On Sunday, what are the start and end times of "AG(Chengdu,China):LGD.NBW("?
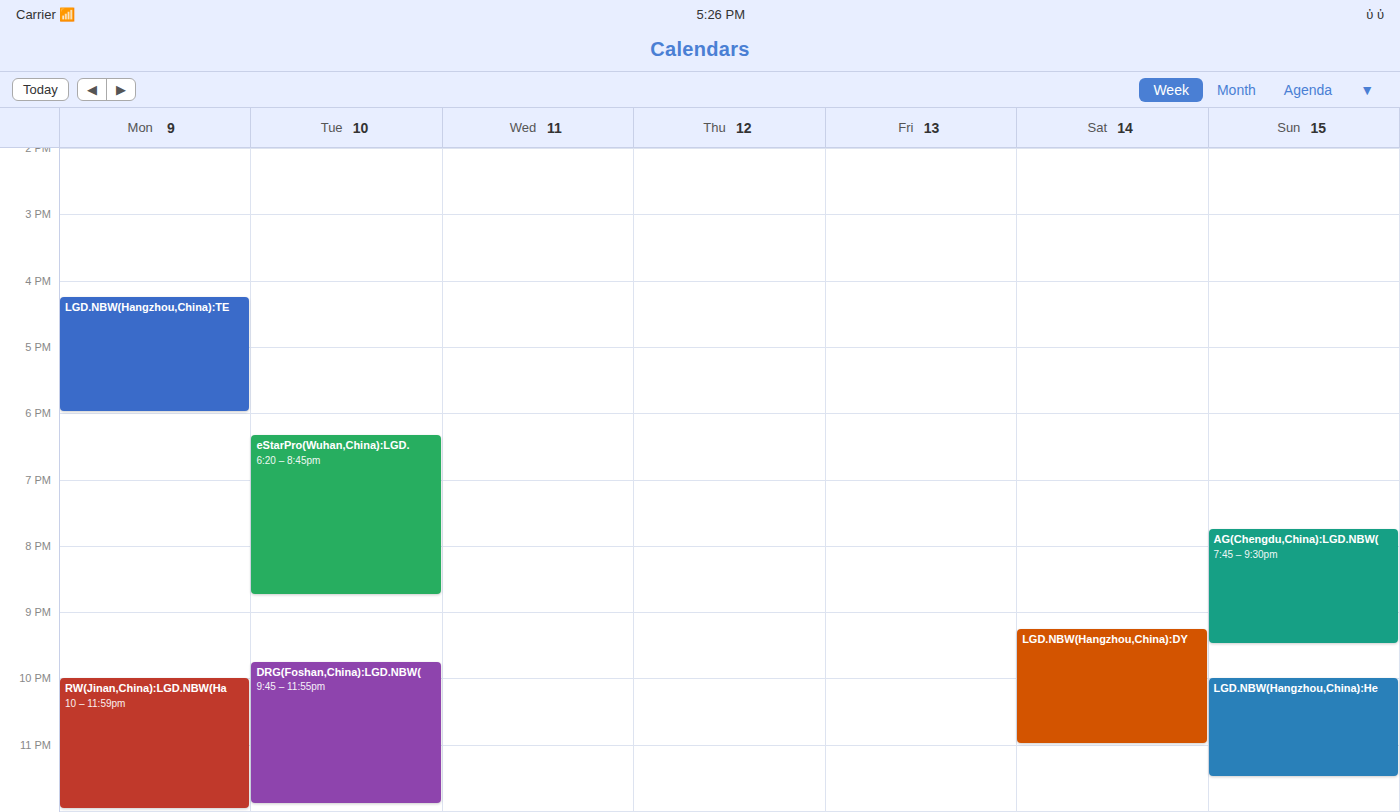
7:45 PM to 9:30 PM